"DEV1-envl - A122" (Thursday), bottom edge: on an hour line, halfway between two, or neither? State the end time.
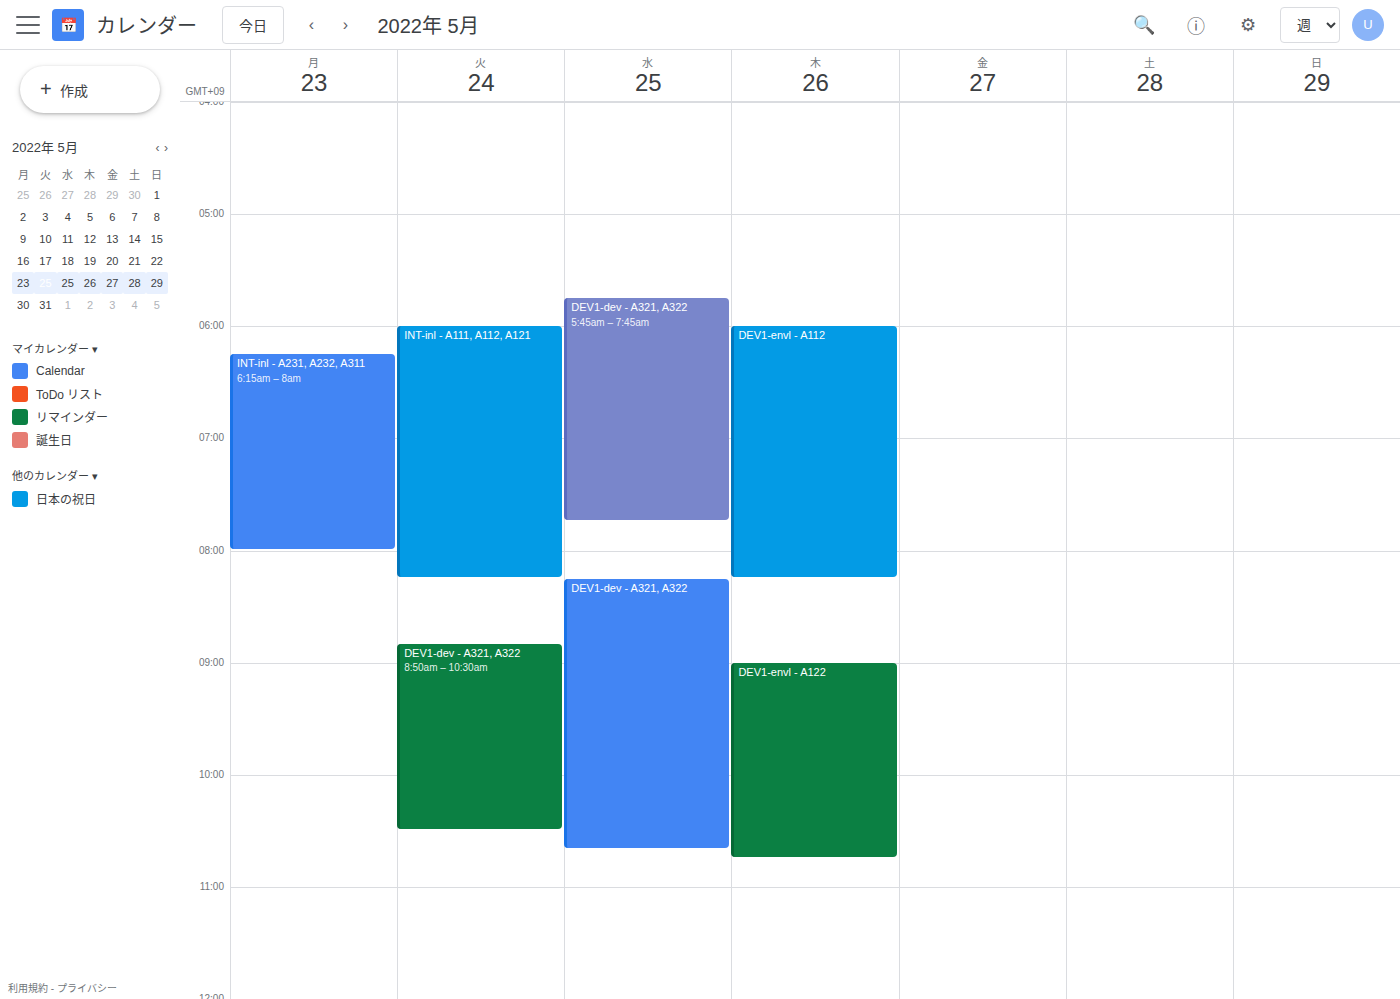
10:45 AM -- neither: three quarters of the way from the 10 AM line to the 11 AM line.